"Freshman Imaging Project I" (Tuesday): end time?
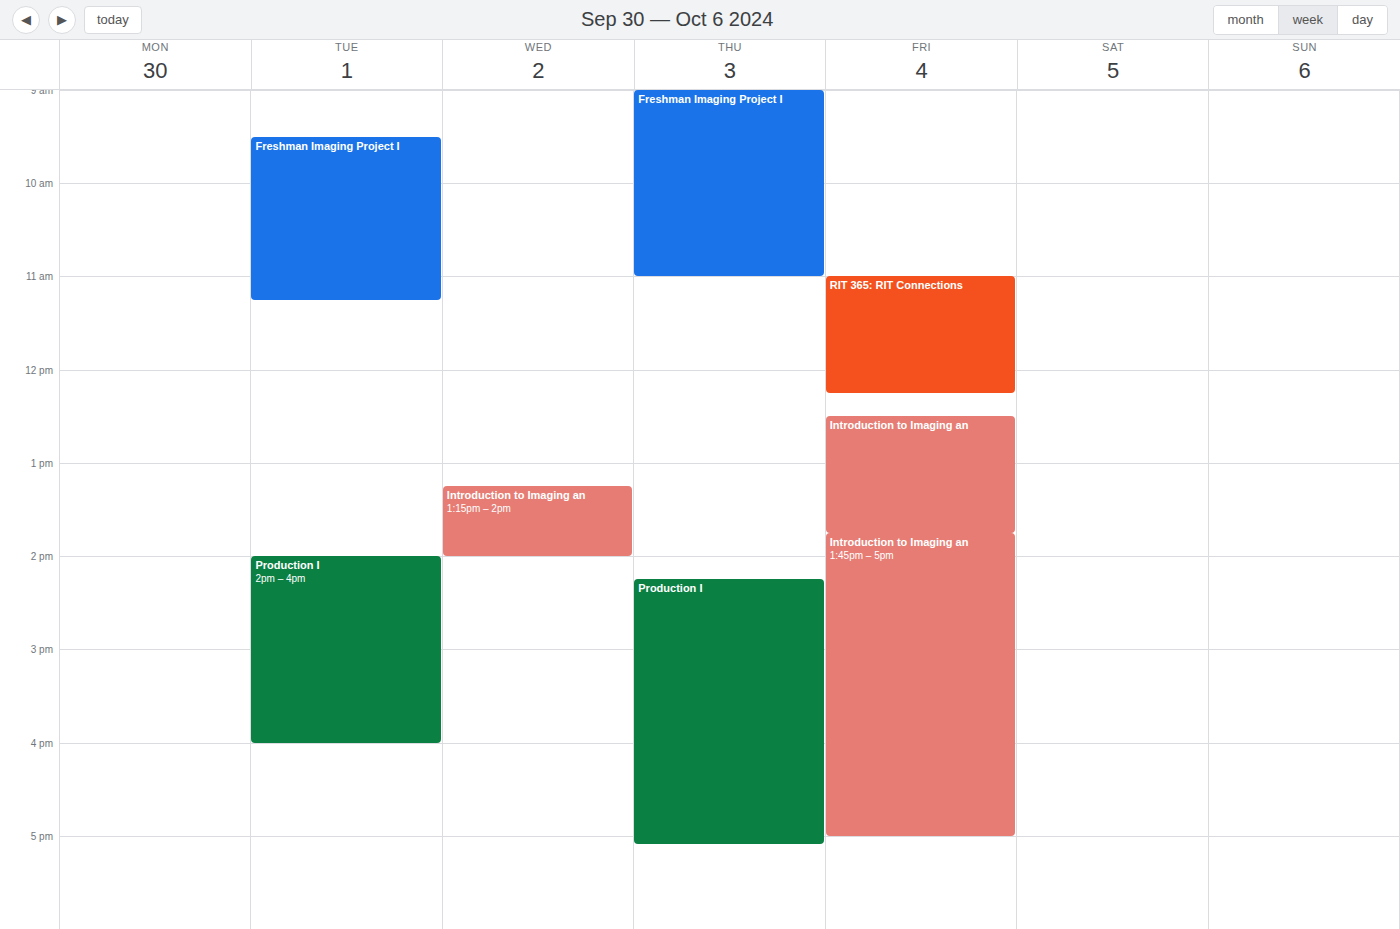
11:15 AM